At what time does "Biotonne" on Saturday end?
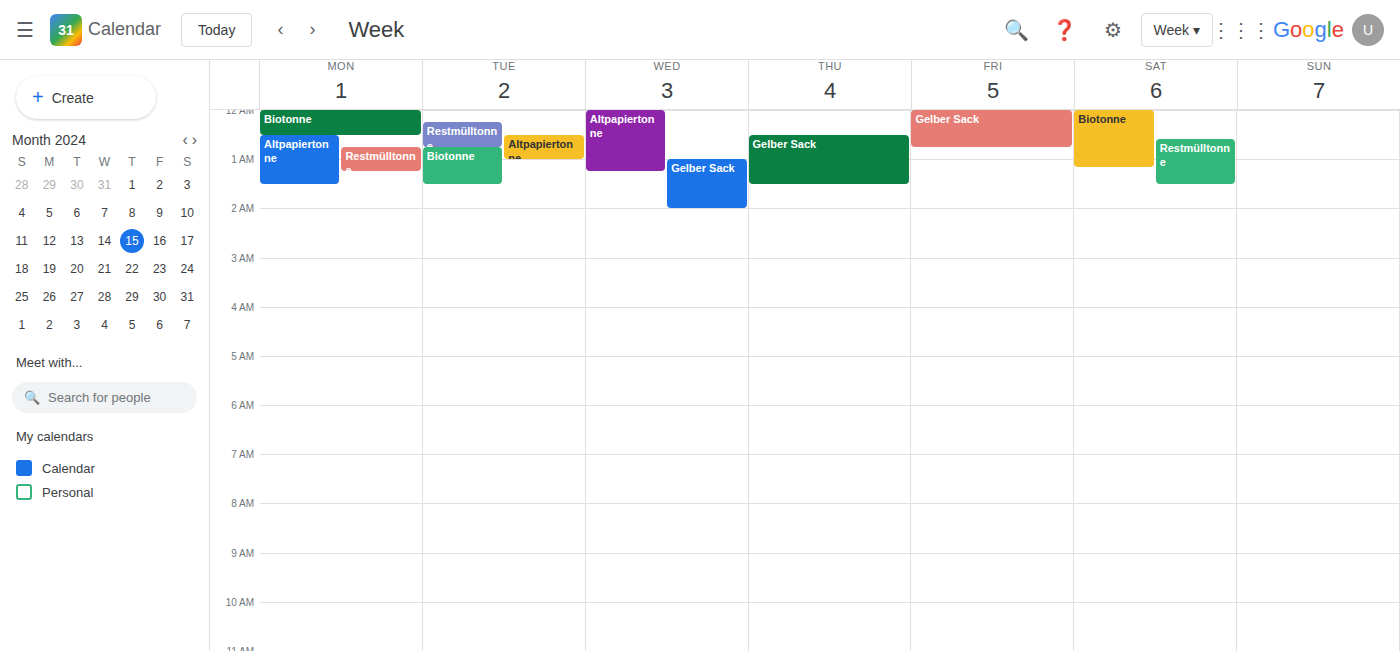
1:10 AM